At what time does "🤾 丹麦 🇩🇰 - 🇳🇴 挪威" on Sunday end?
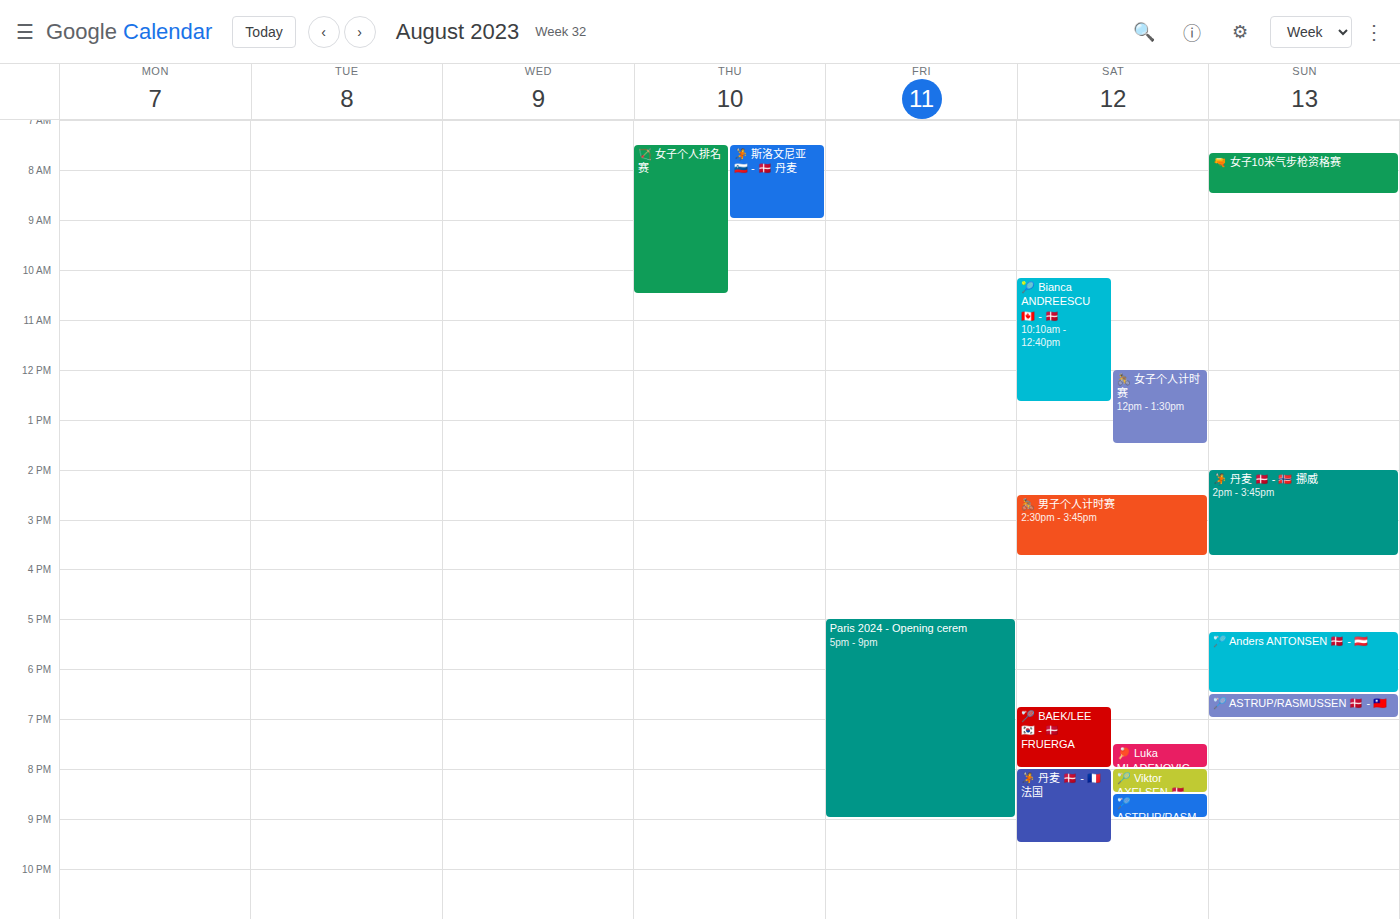
3:45 PM